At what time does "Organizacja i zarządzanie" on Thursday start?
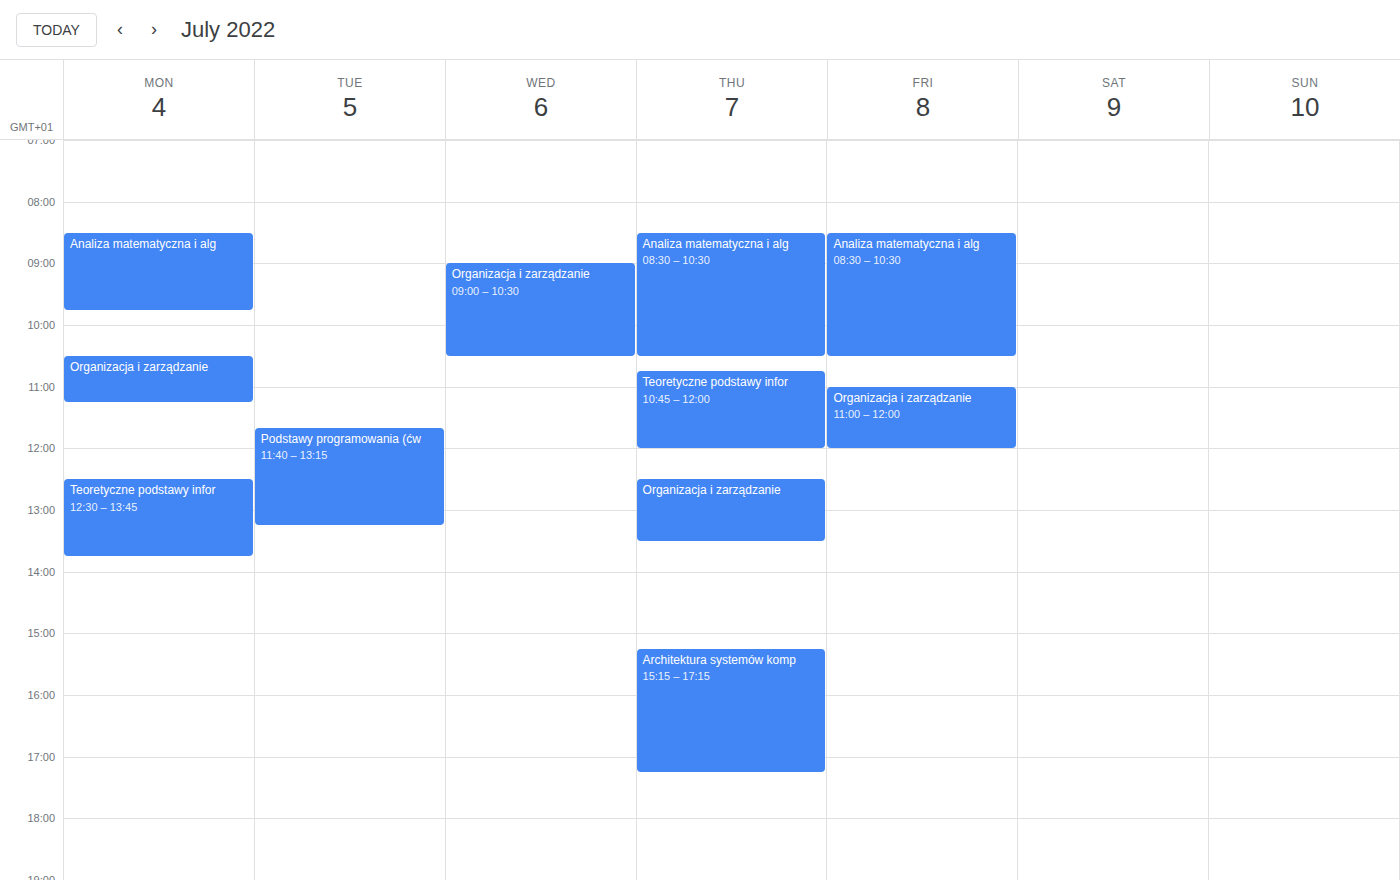
12:30